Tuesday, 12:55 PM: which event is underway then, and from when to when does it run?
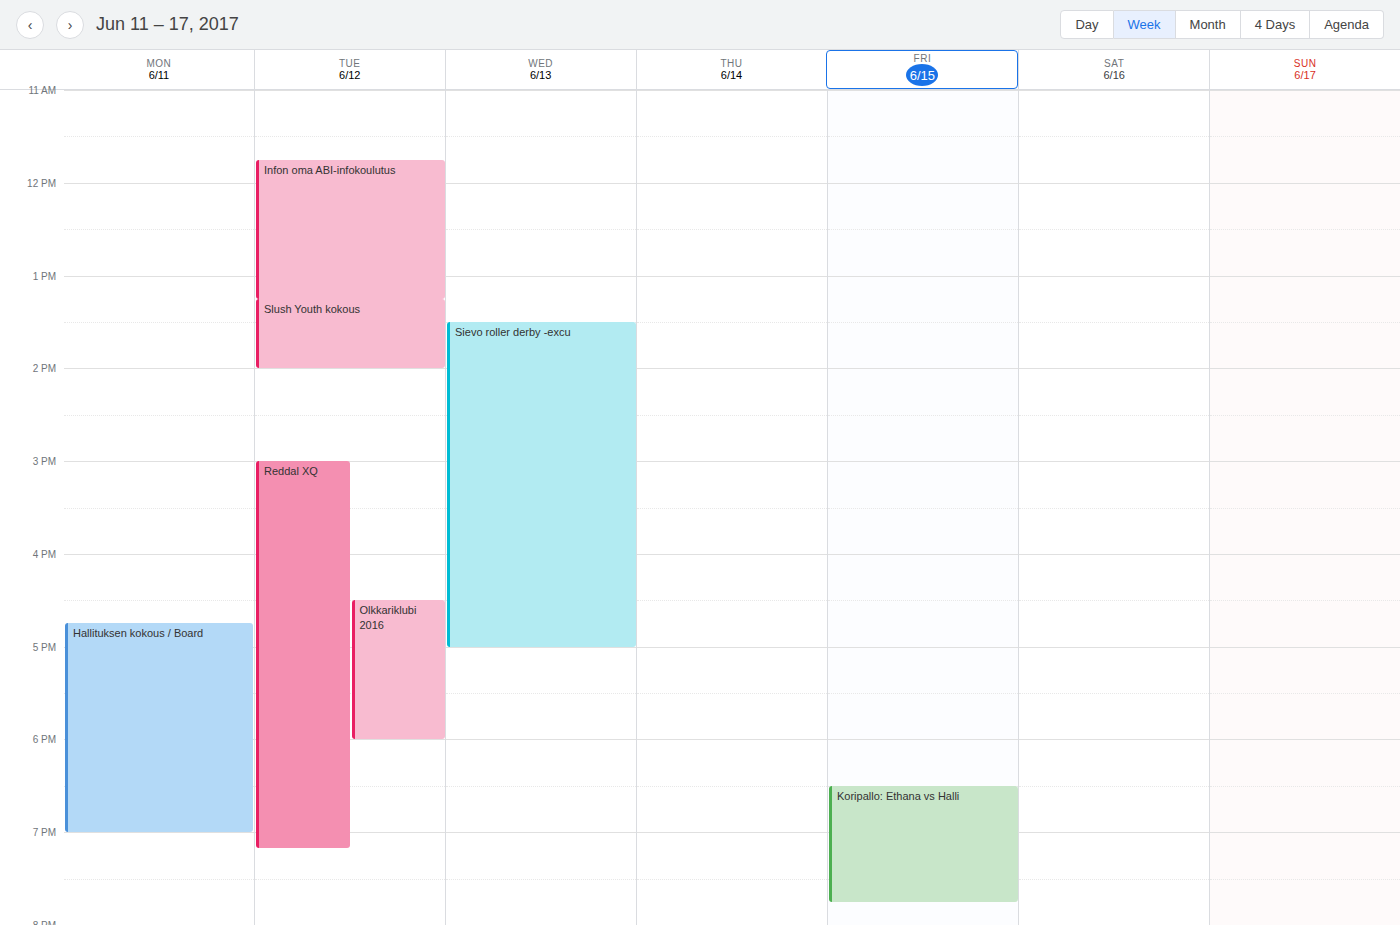
"Infon oma ABI-infokoulutus", 11:45 AM to 1:15 PM